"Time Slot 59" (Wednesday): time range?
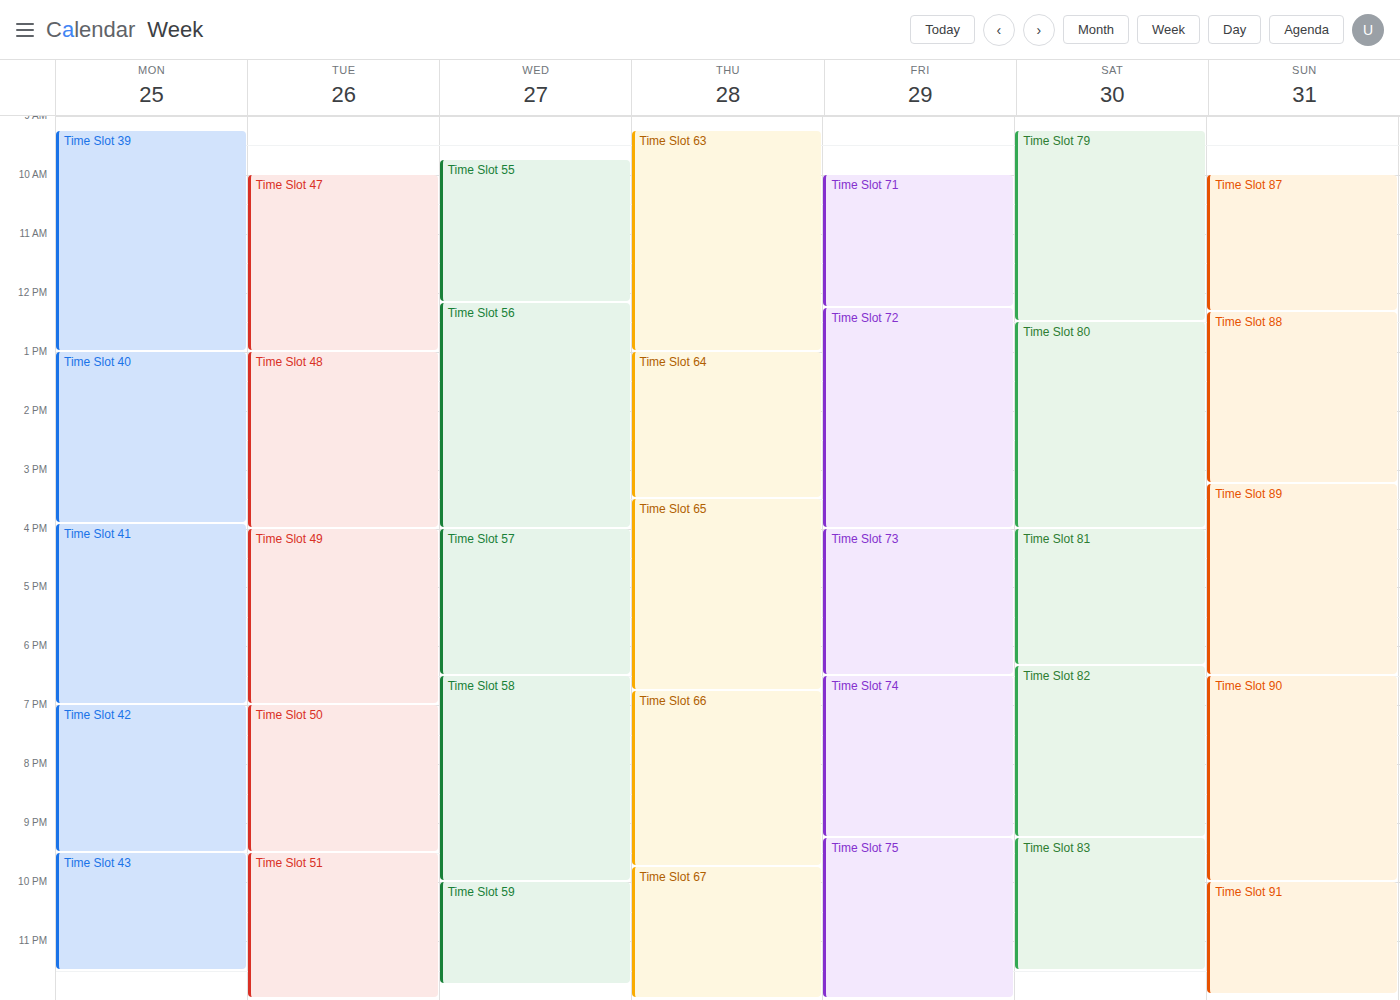
10:00 PM to 11:45 PM